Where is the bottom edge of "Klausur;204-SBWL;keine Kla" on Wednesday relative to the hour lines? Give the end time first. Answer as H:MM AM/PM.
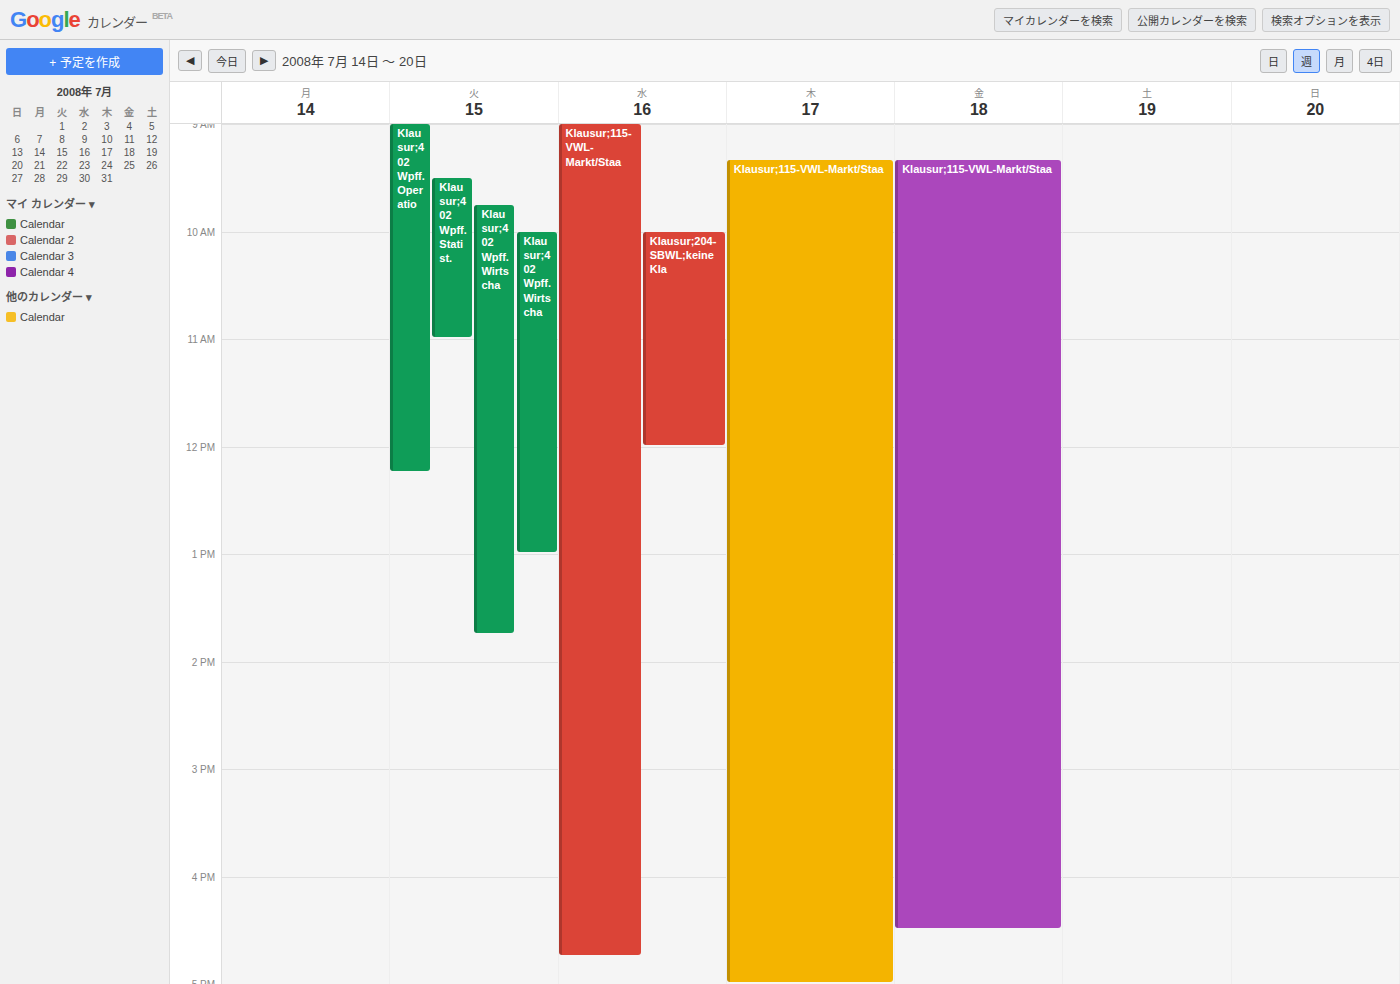
12:00 PM -- exactly on the 12 PM line.